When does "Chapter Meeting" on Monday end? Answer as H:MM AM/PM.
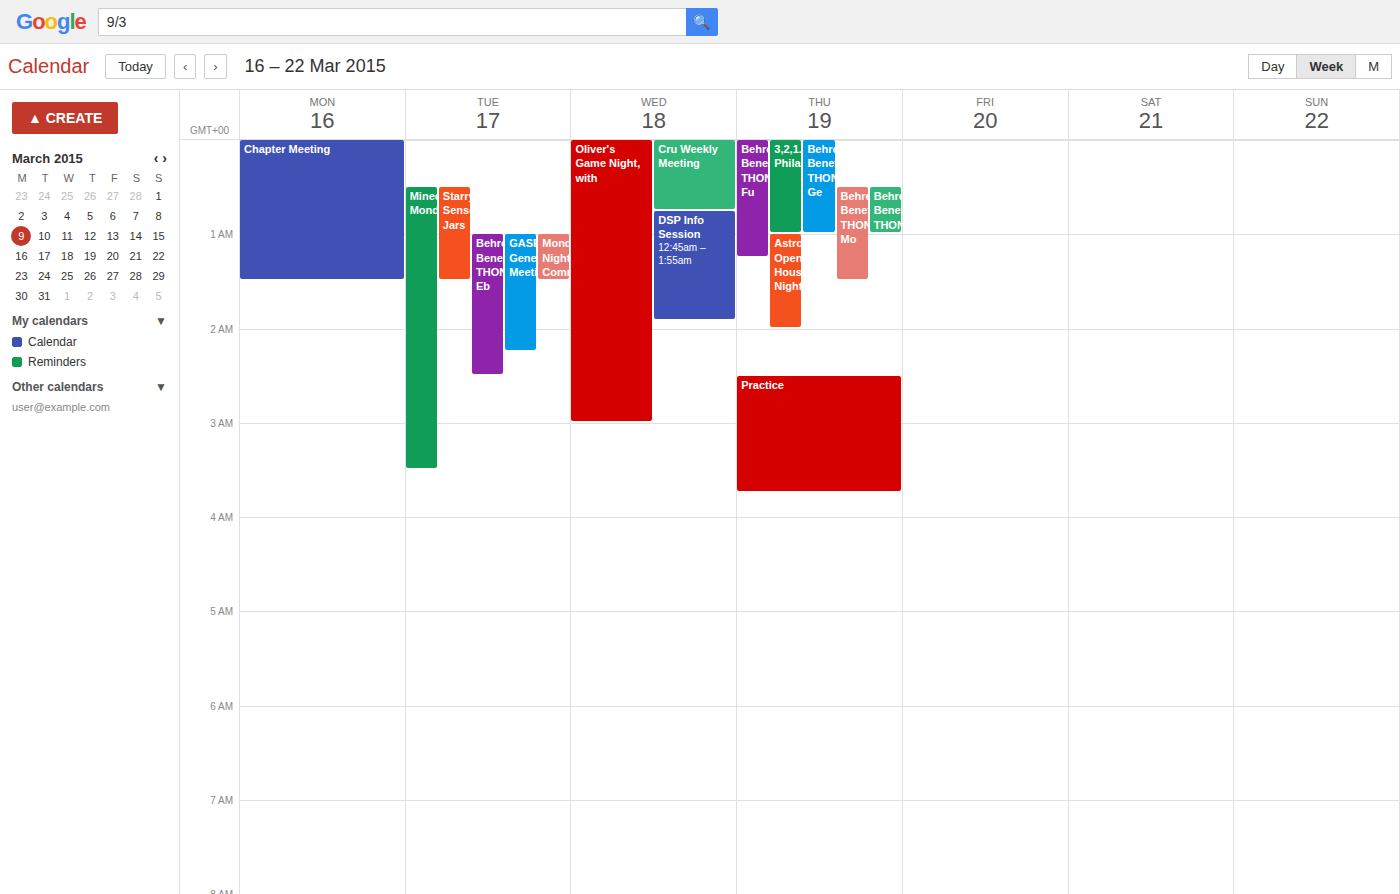
1:30 AM